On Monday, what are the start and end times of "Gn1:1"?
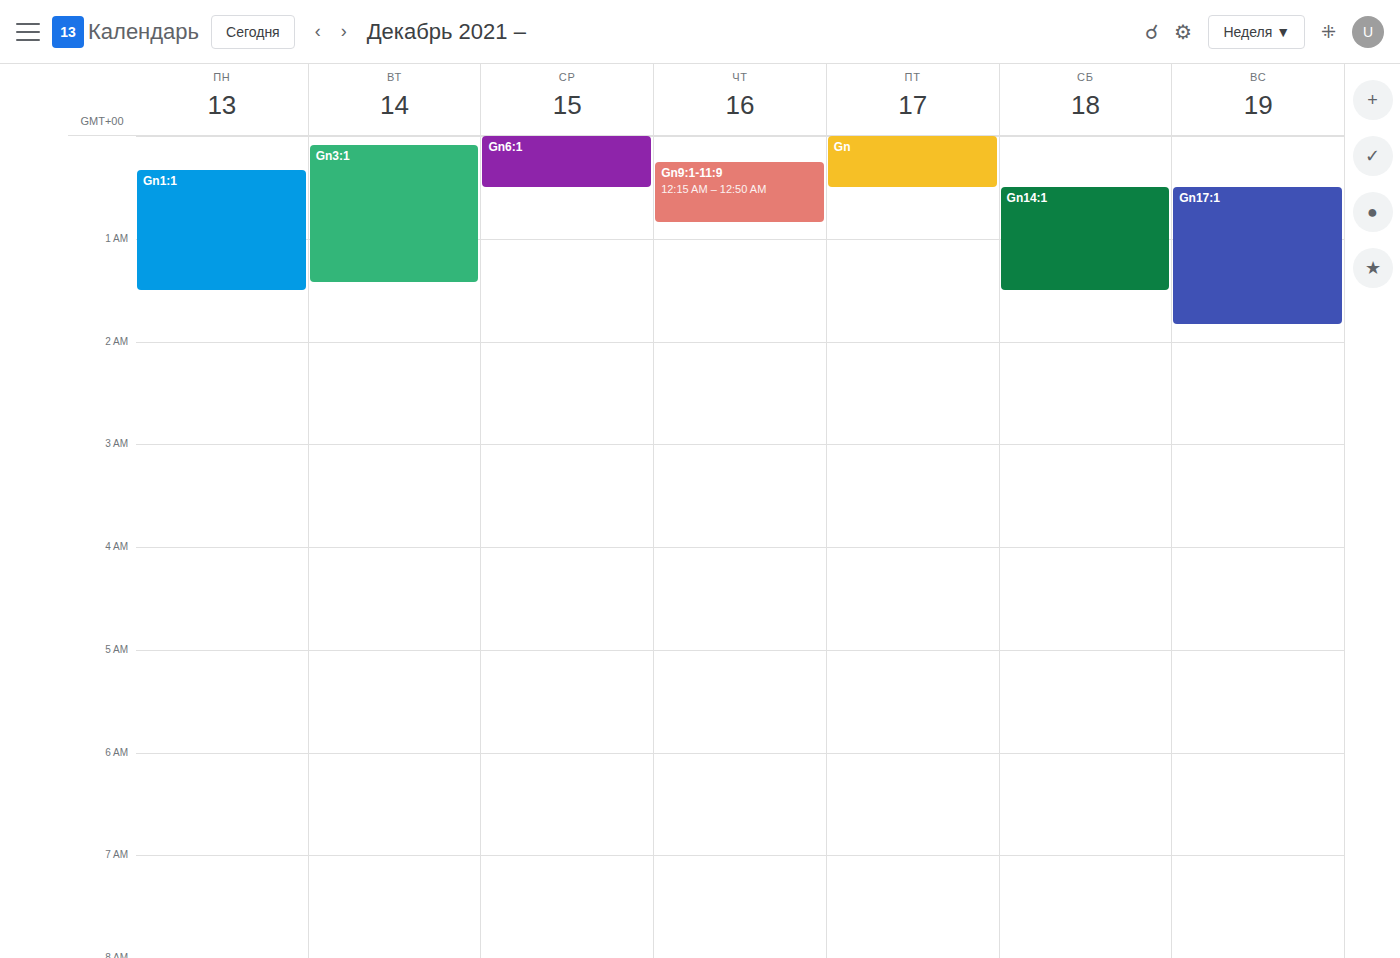
12:20 AM to 1:30 AM